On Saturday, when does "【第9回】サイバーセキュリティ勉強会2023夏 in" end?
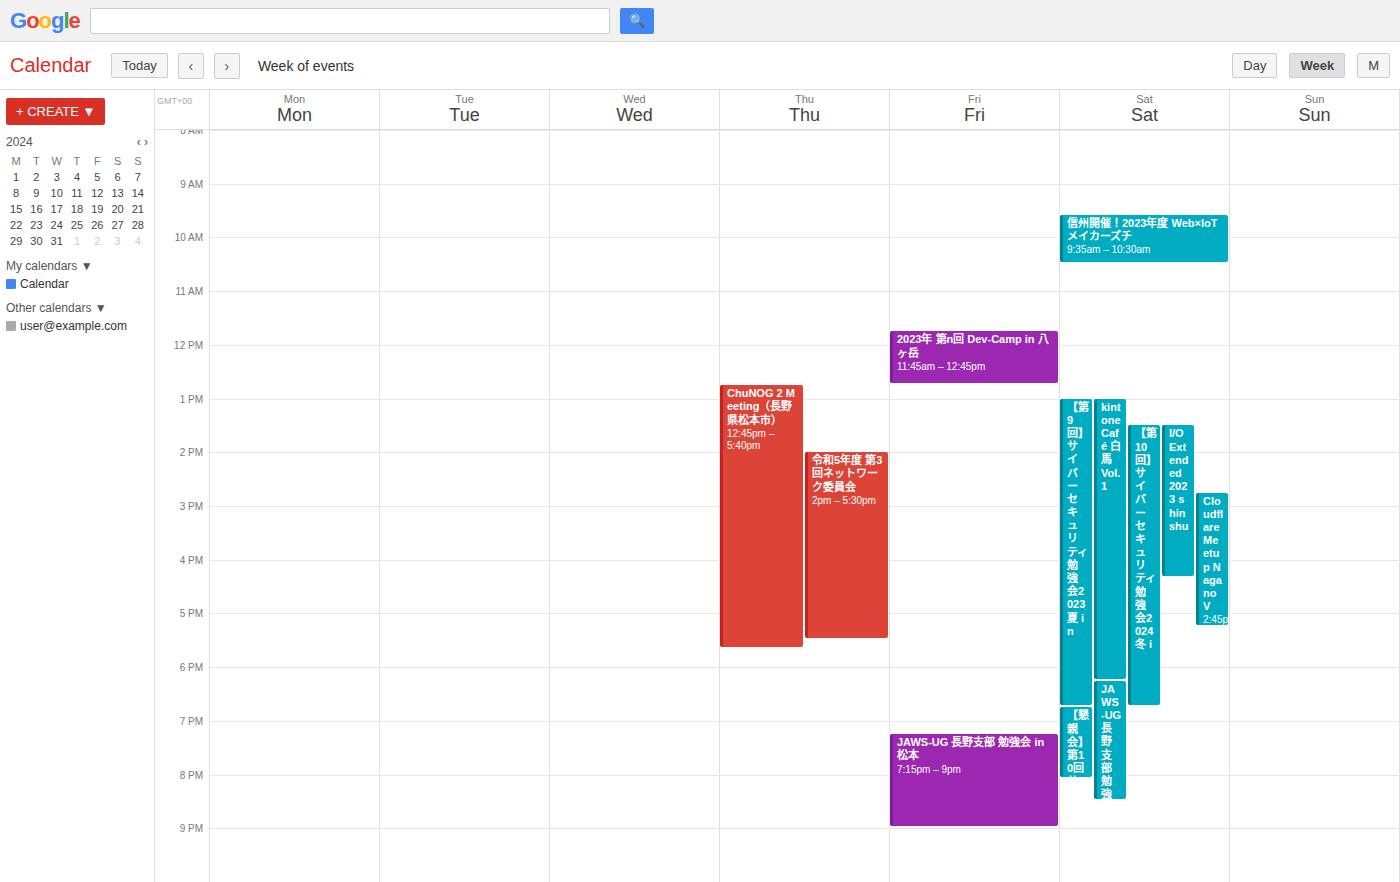
6:45 PM